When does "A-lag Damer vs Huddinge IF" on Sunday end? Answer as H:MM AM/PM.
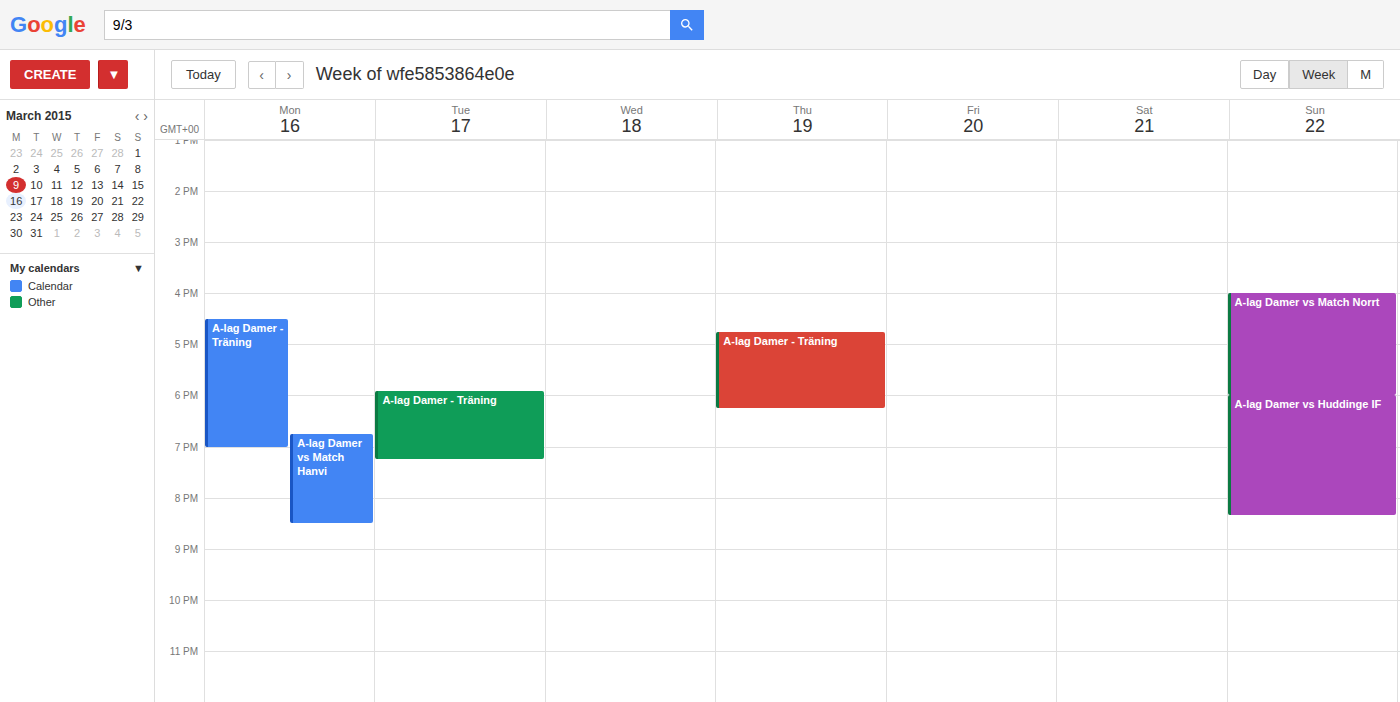
8:20 PM